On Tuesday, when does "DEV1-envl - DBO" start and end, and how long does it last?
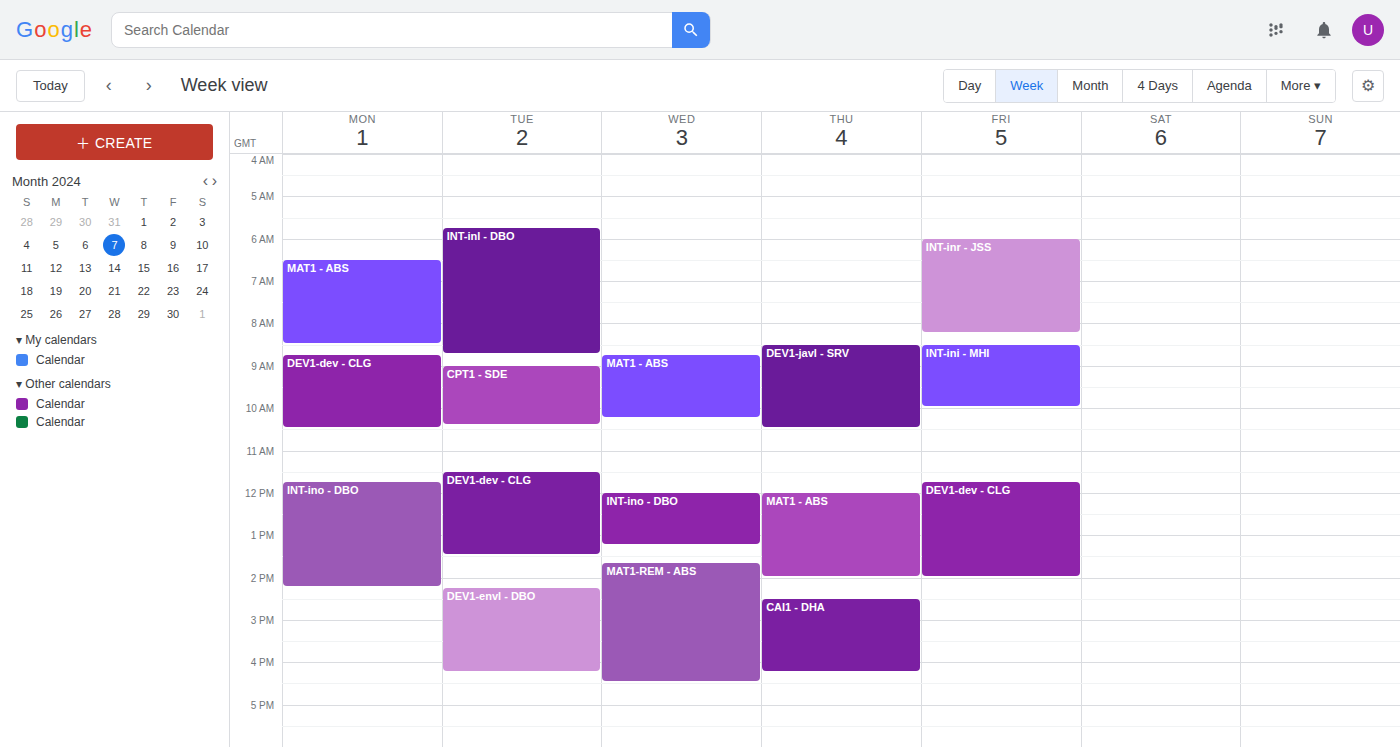
14:15 to 16:15, 2 hours